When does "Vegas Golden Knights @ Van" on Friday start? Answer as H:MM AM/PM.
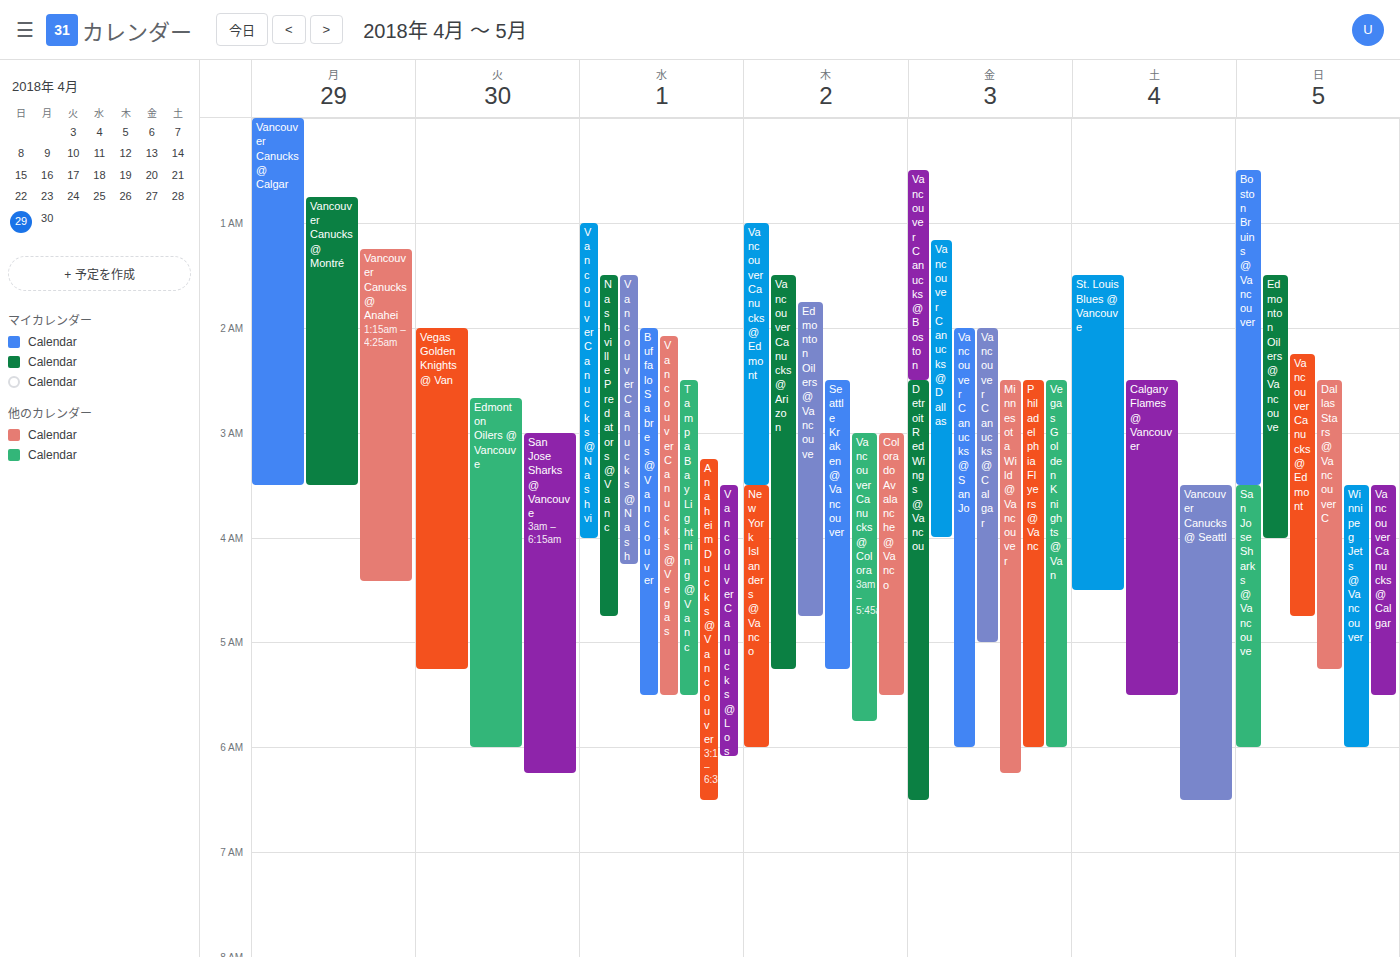
2:30 AM